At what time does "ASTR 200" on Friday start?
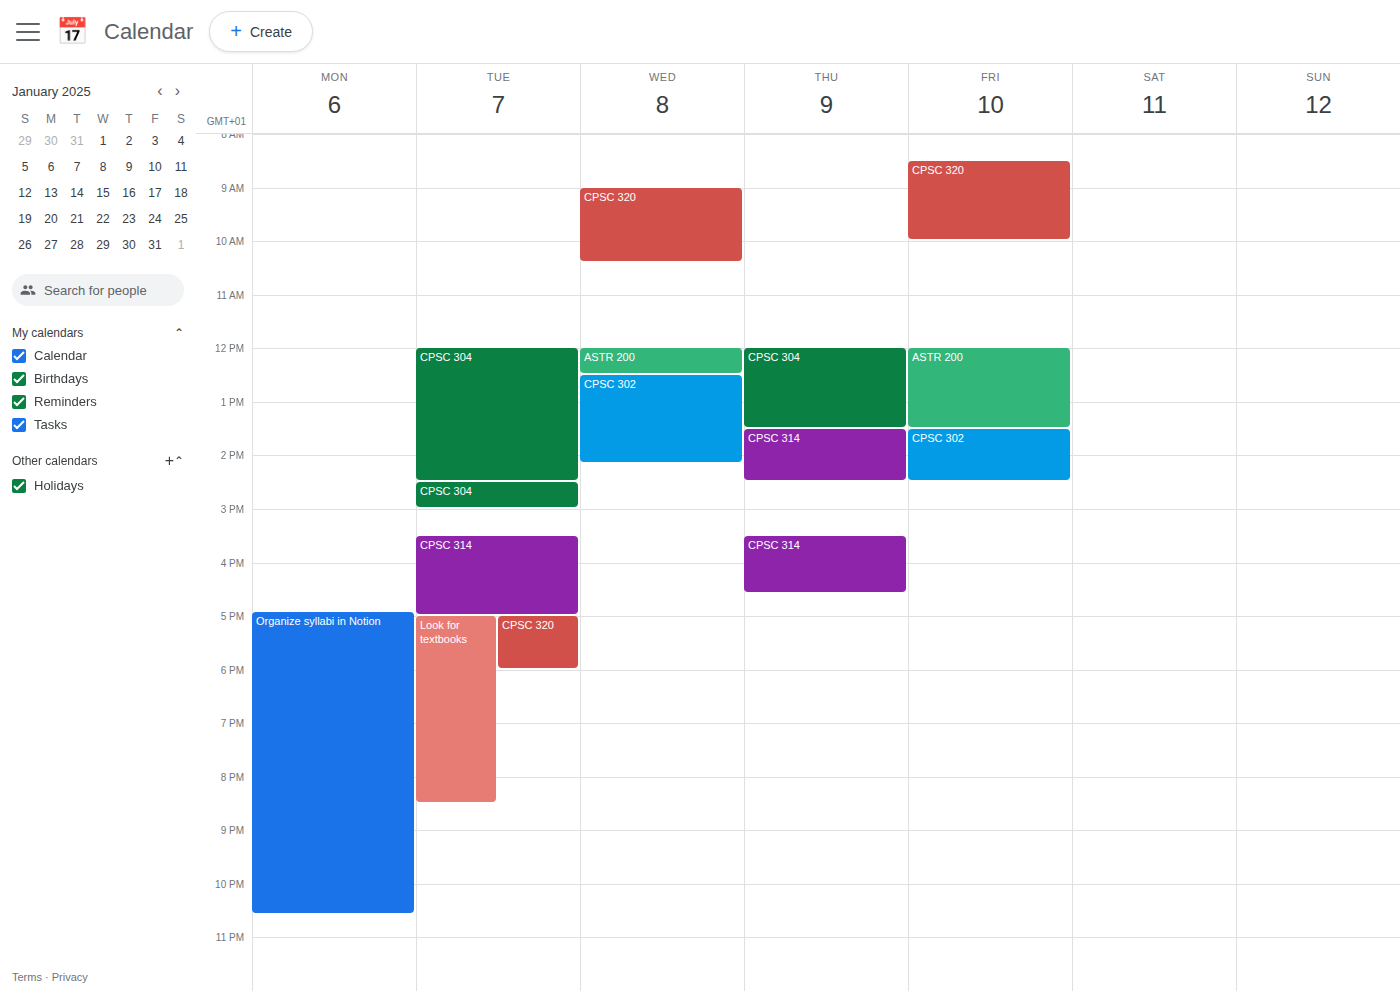
12:00 PM